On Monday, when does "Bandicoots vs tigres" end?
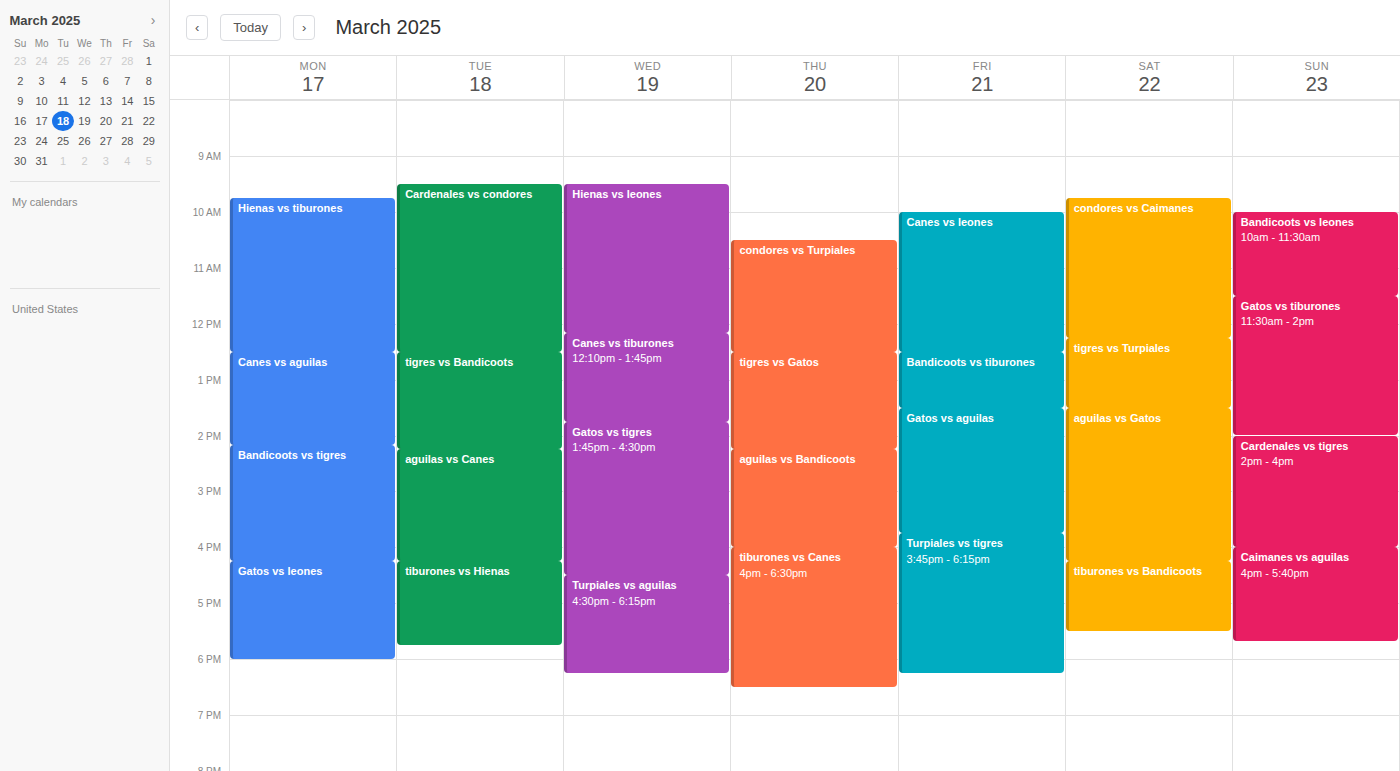
16:15